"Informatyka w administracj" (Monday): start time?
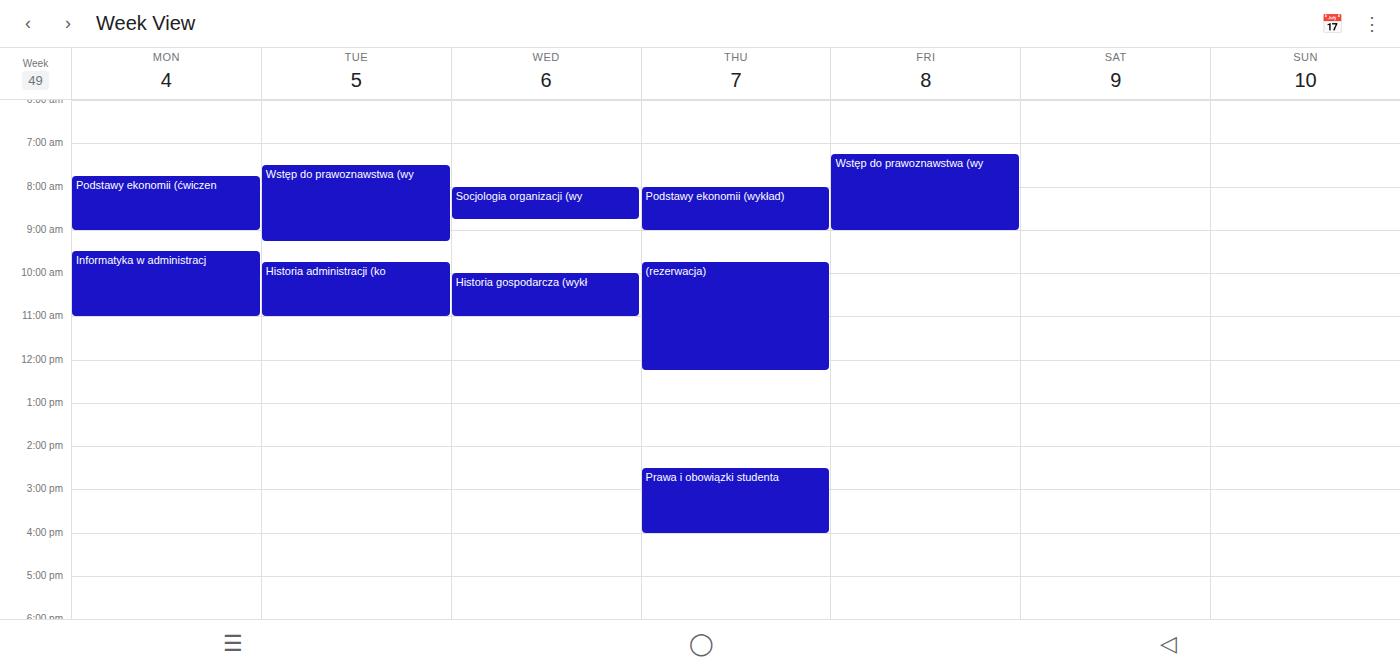
9:30 AM